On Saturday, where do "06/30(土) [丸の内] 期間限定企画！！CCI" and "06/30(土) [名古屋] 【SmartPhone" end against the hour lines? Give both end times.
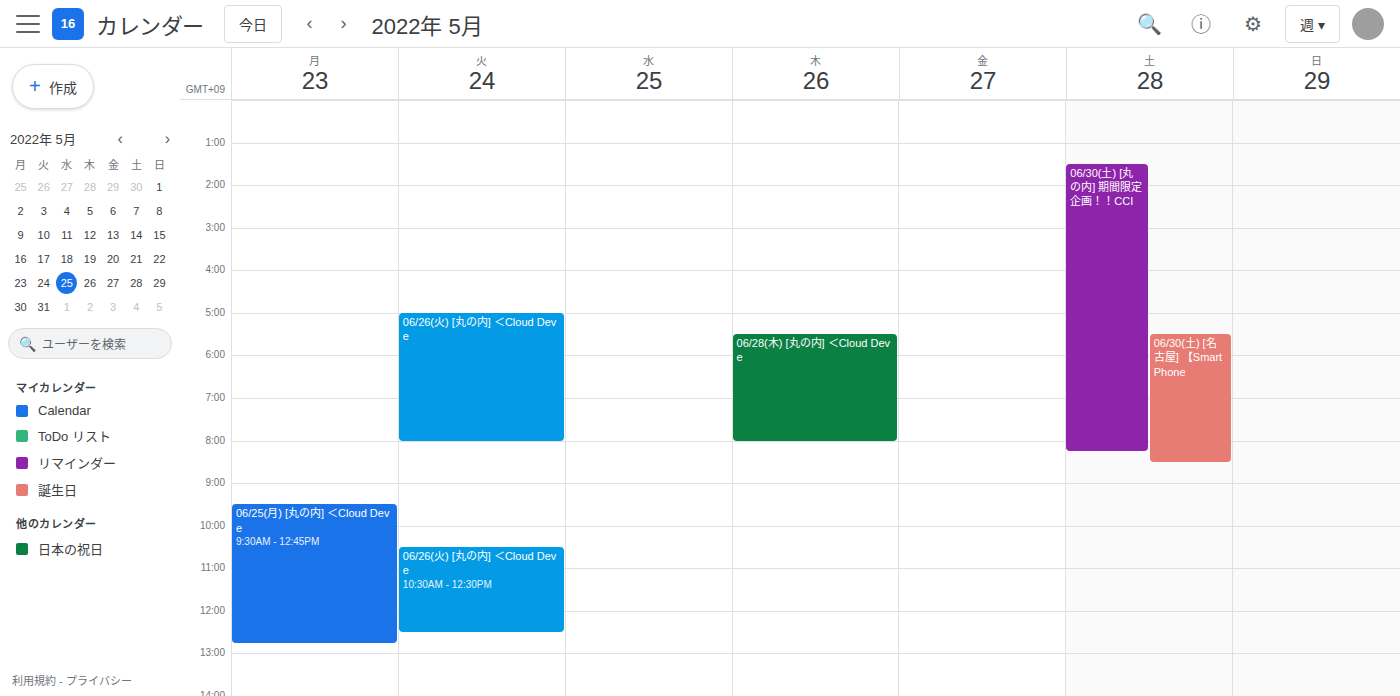
"06/30(土) [丸の内] 期間限定企画！！CCI": 8:15 AM, neither: a quarter of the way from the 8 AM line to the 9 AM line. "06/30(土) [名古屋] 【SmartPhone": 8:30 AM, halfway between the 8 AM and 9 AM lines.